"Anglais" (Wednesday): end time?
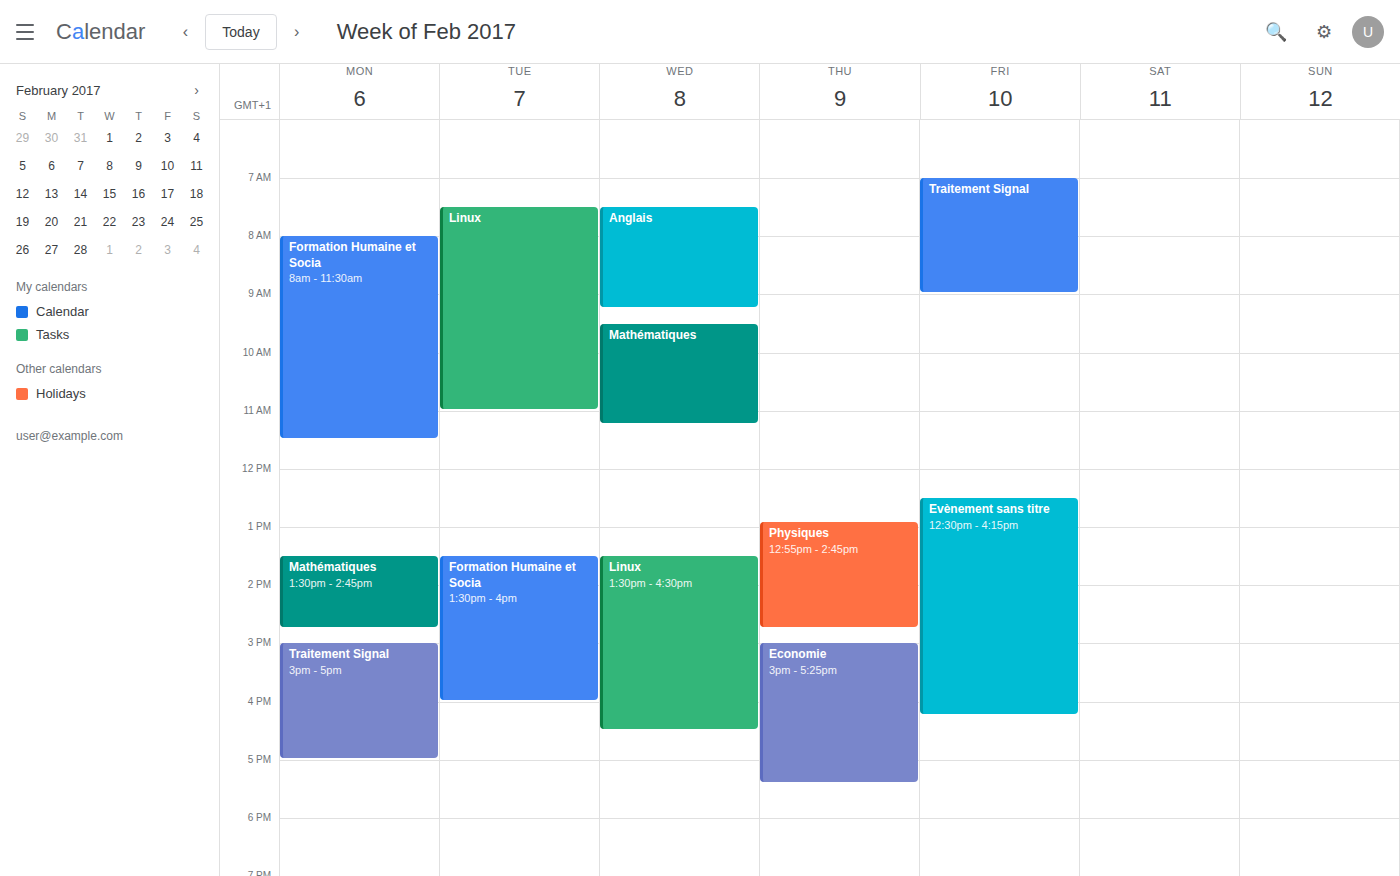
9:15 AM